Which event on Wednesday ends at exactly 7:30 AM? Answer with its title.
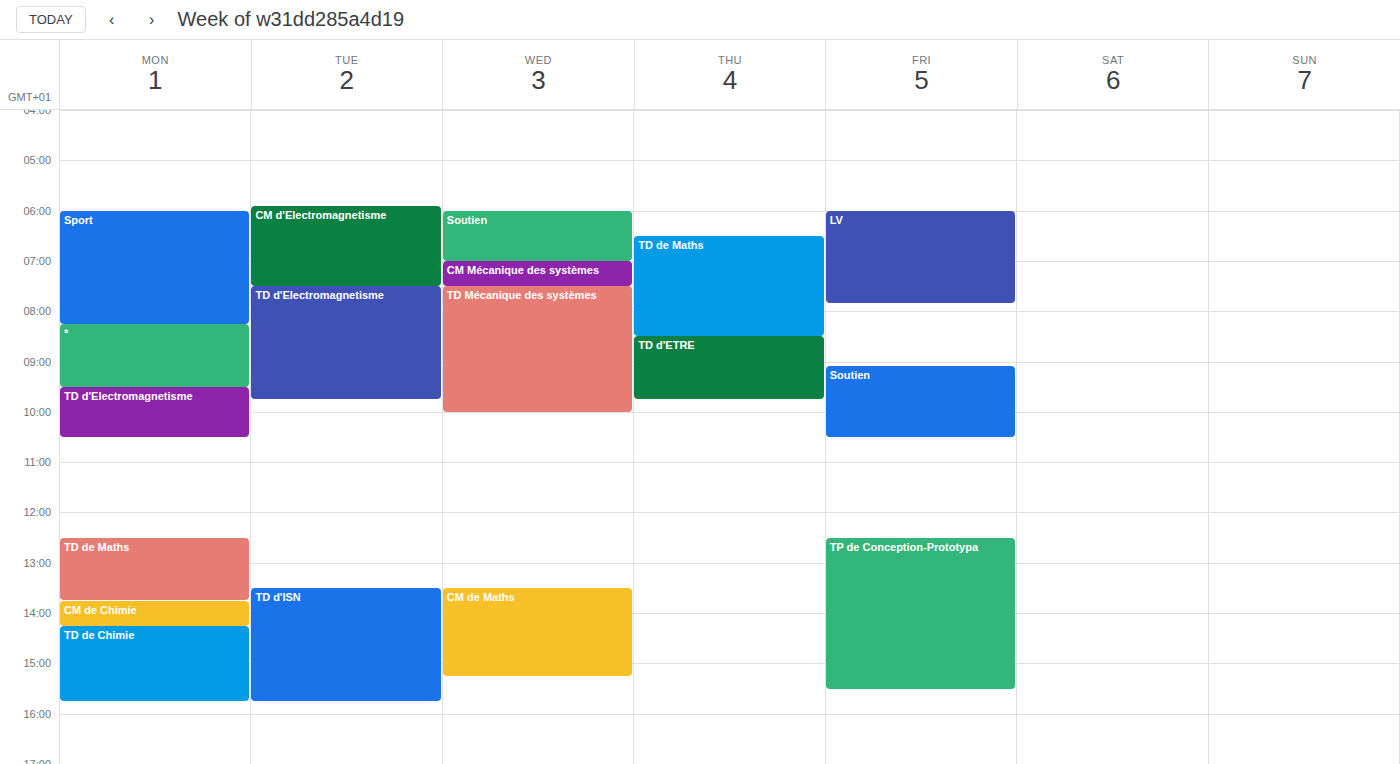
"CM Mécanique des systèmes"